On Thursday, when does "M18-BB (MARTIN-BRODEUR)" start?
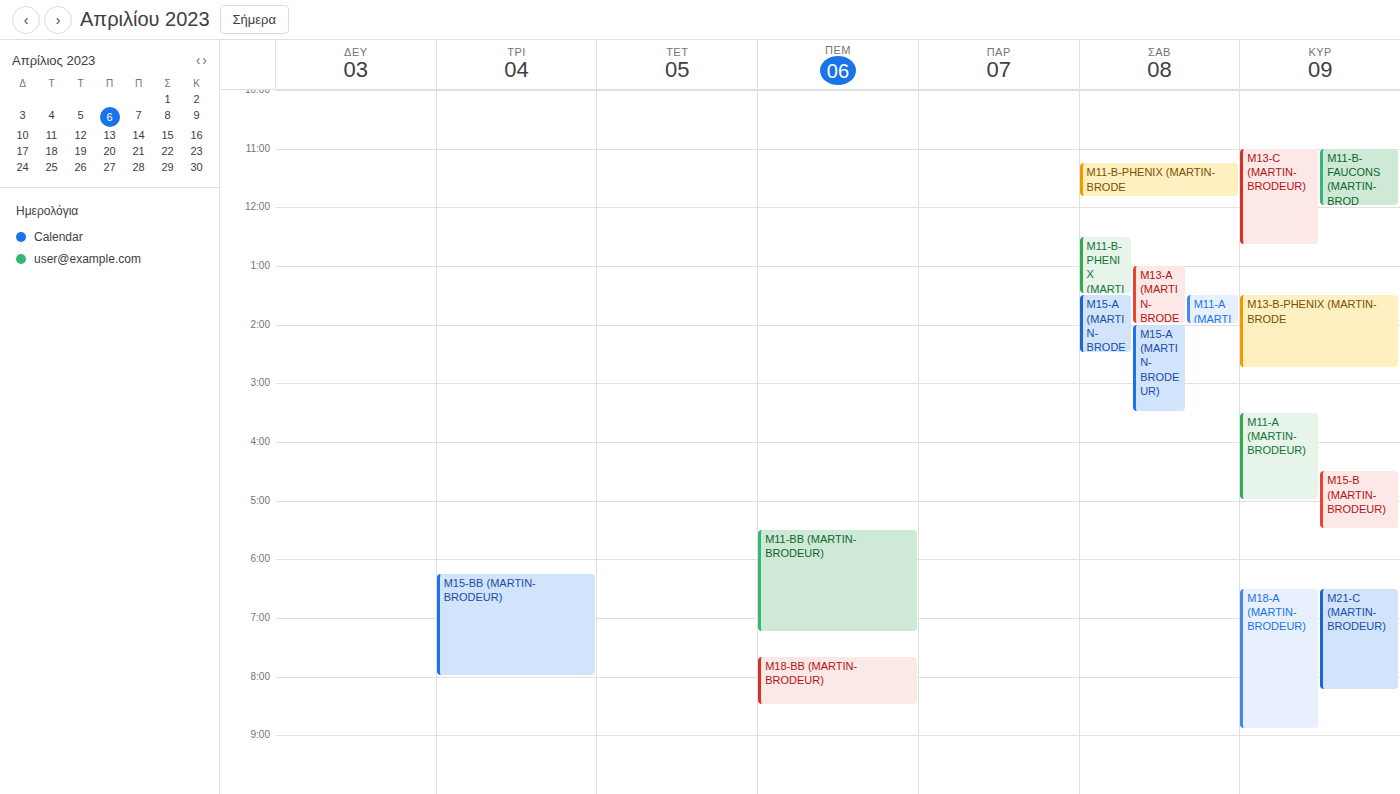
7:40 PM